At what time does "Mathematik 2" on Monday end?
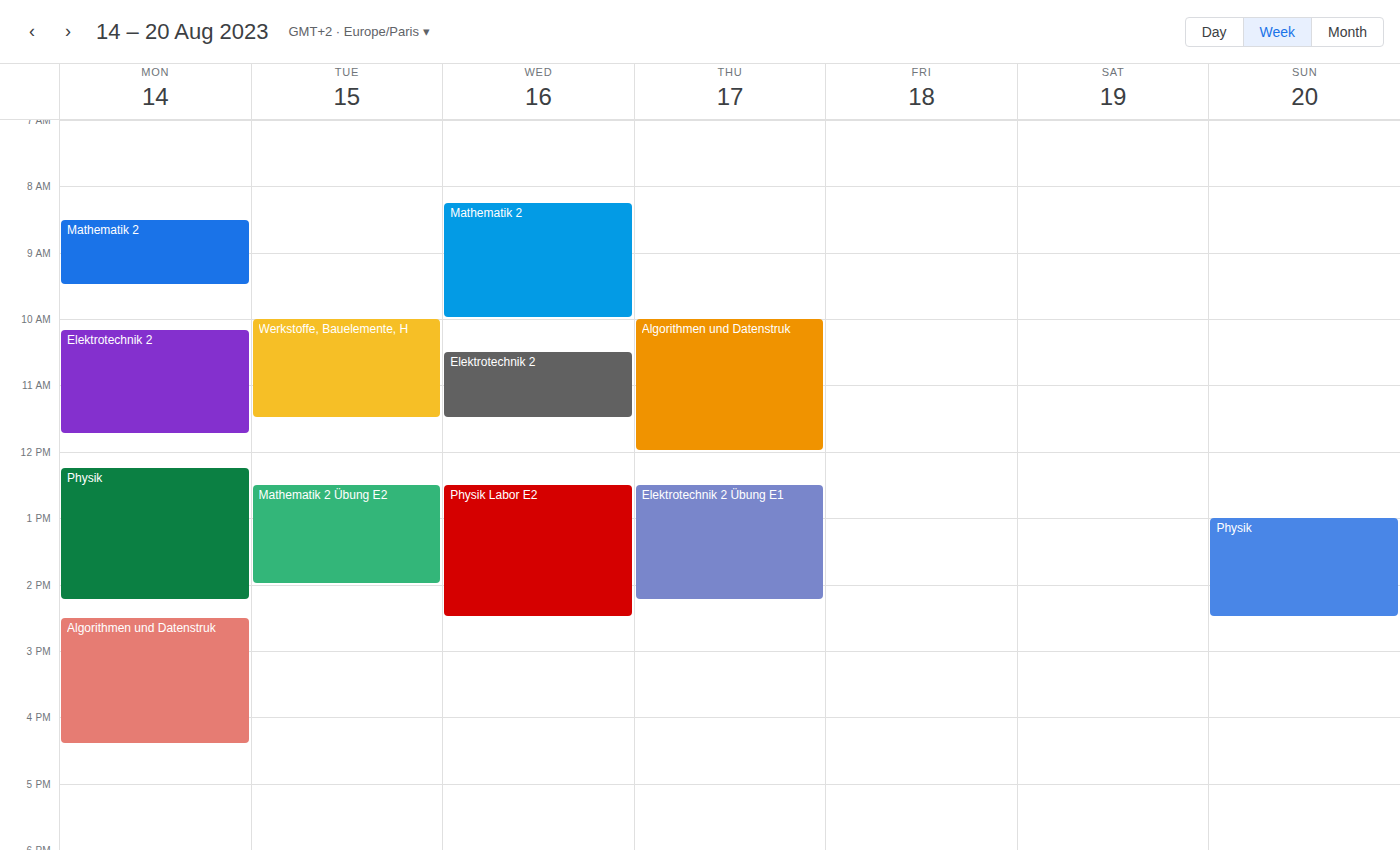
9:30 AM